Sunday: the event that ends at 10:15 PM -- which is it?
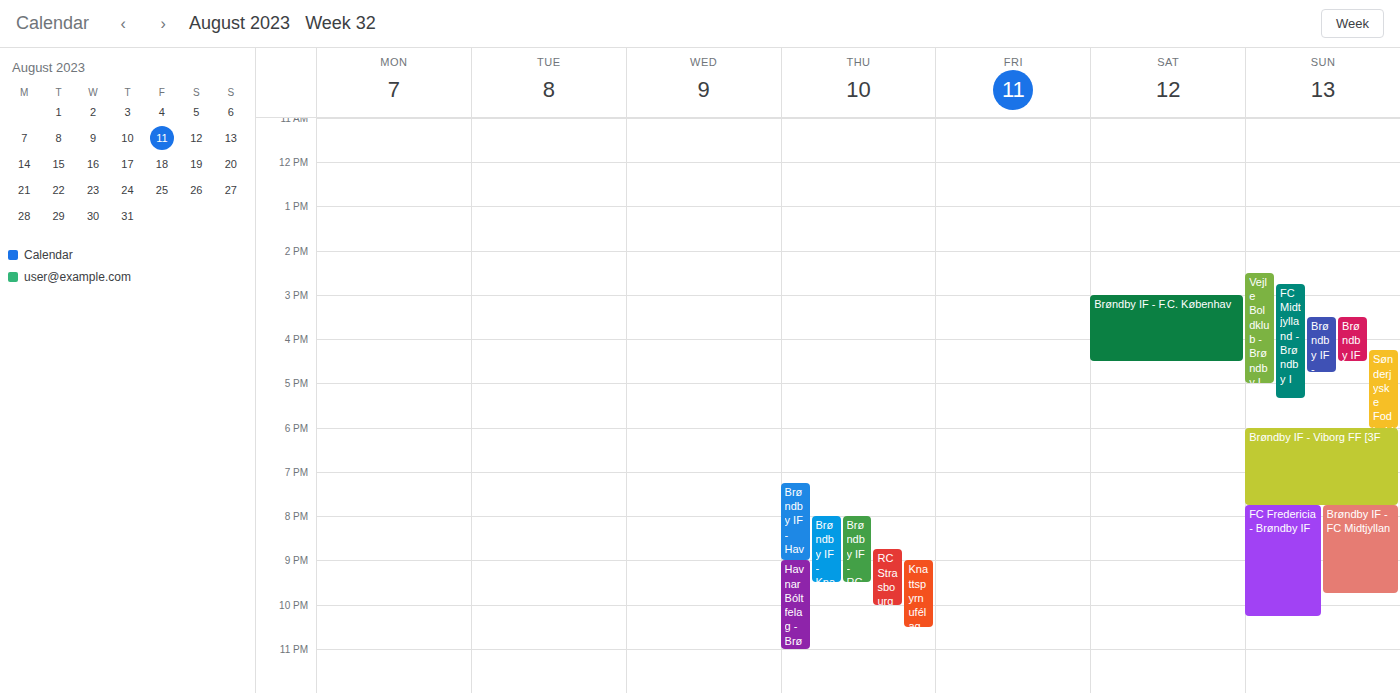
"FC Fredericia - Brøndby IF"